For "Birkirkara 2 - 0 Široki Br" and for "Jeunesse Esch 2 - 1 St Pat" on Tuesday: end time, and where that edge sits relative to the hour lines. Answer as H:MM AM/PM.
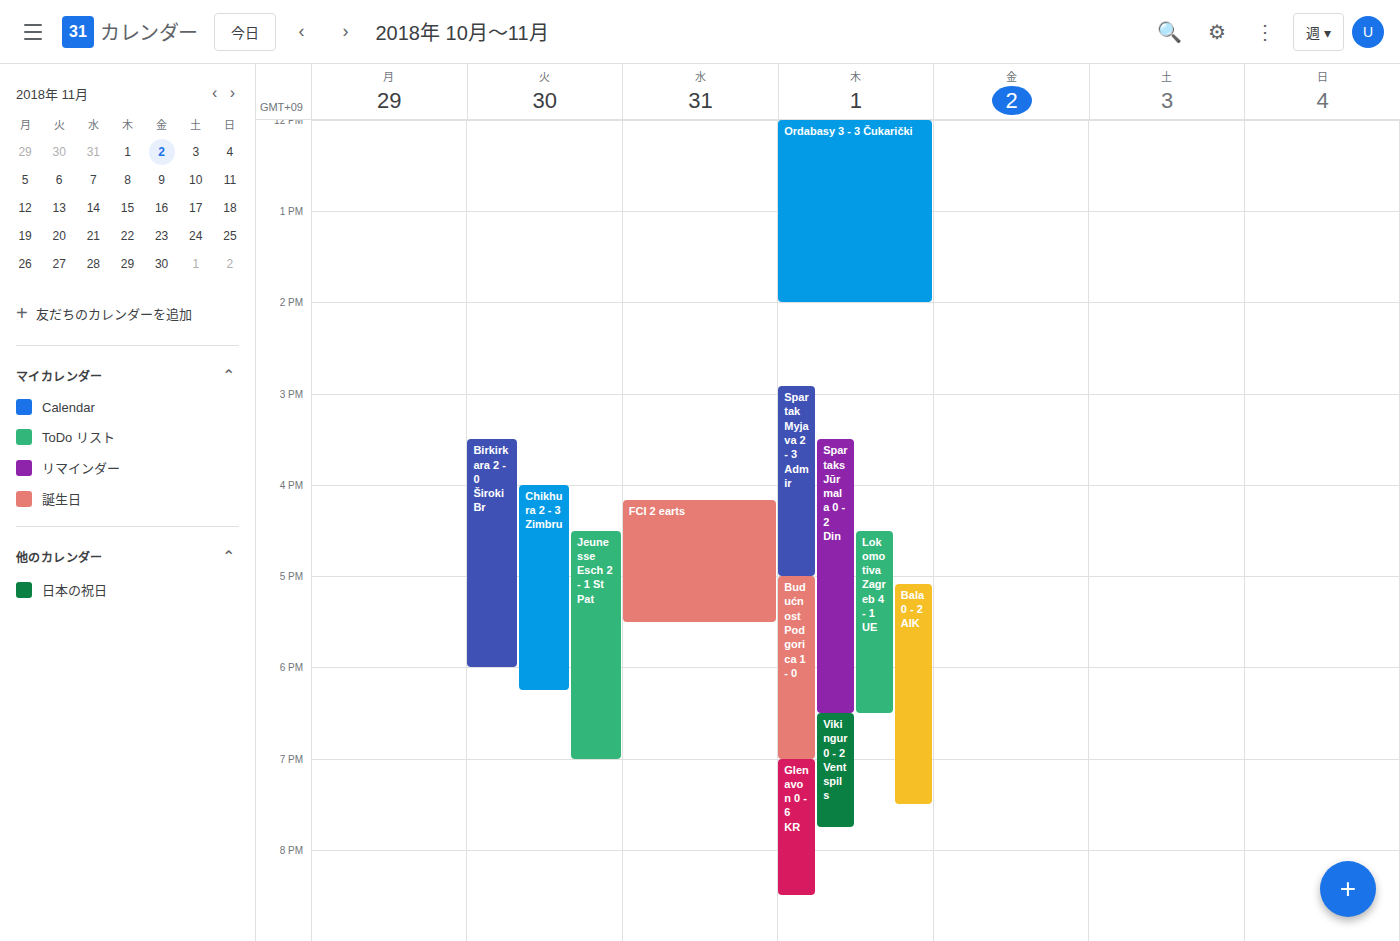
"Birkirkara 2 - 0 Široki Br": 6:00 PM, exactly on the 6 PM line. "Jeunesse Esch 2 - 1 St Pat": 7:00 PM, exactly on the 7 PM line.